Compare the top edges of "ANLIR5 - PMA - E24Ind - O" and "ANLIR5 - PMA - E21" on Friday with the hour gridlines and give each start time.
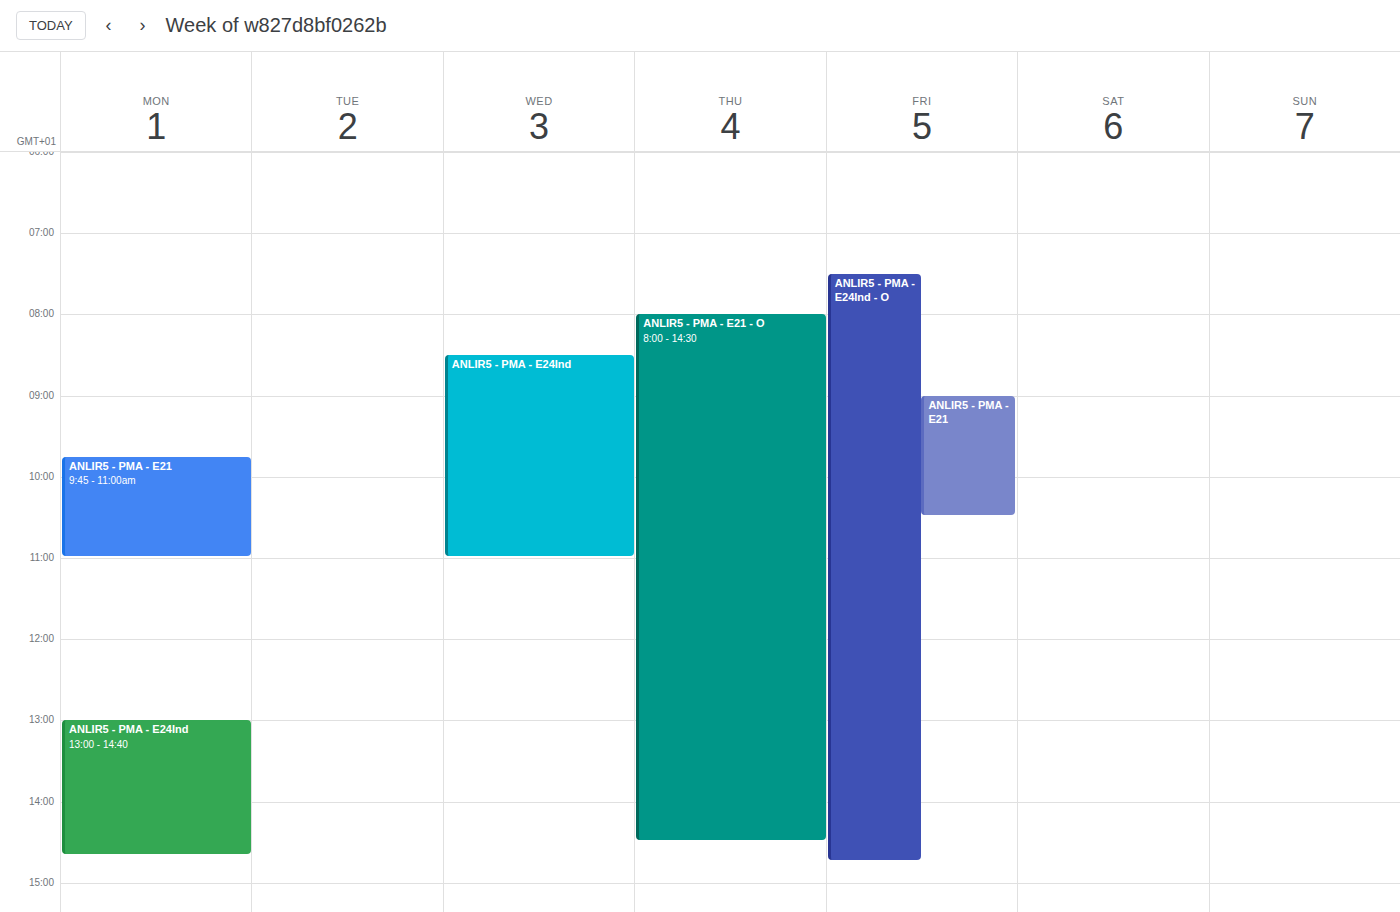
"ANLIR5 - PMA - E24Ind - O": 7:30 AM, halfway between the 7 AM and 8 AM lines. "ANLIR5 - PMA - E21": 9:00 AM, exactly on the 9 AM line.